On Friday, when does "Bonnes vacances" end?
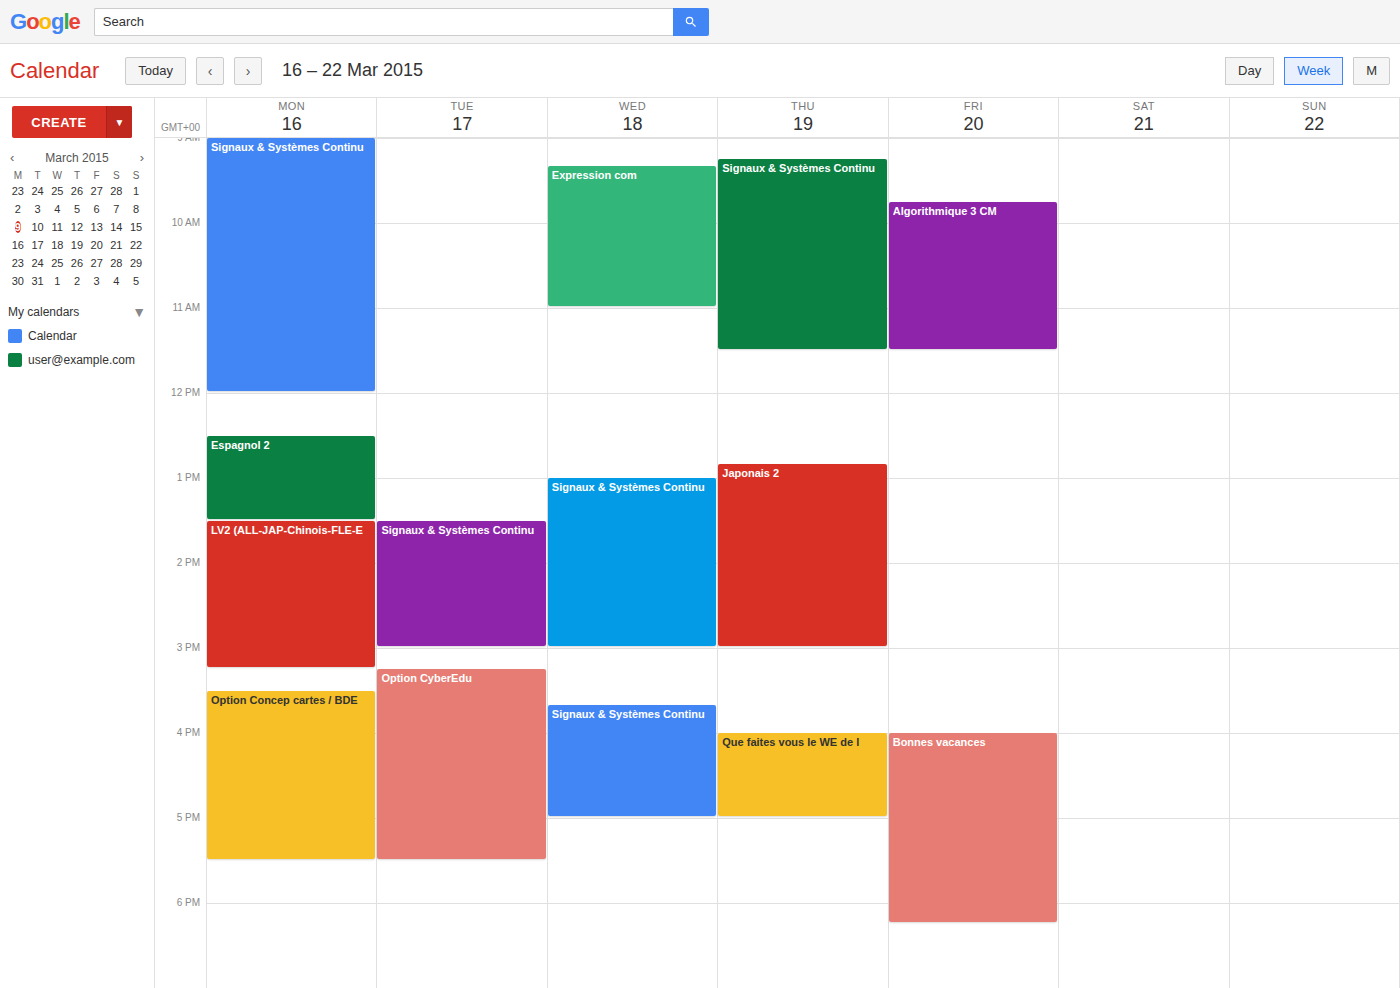
6:15 PM